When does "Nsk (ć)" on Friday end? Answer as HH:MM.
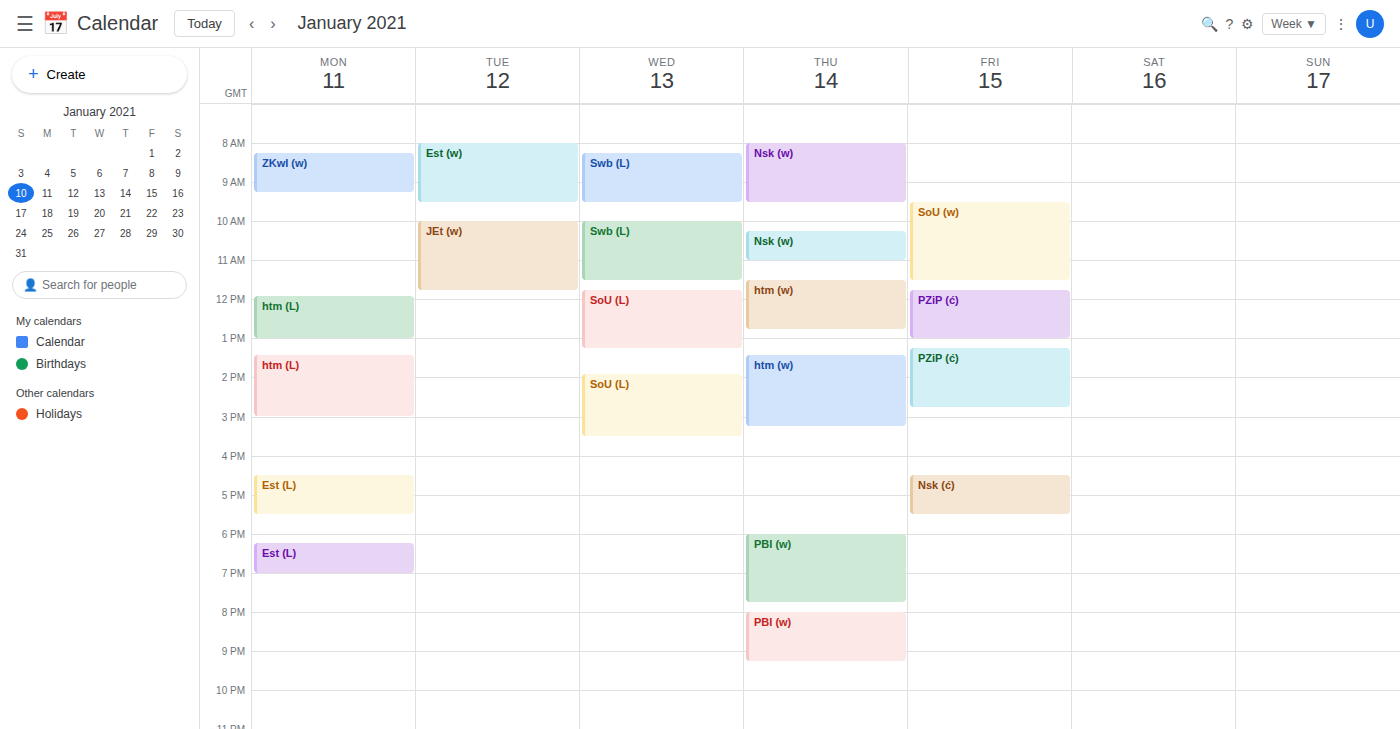
17:30